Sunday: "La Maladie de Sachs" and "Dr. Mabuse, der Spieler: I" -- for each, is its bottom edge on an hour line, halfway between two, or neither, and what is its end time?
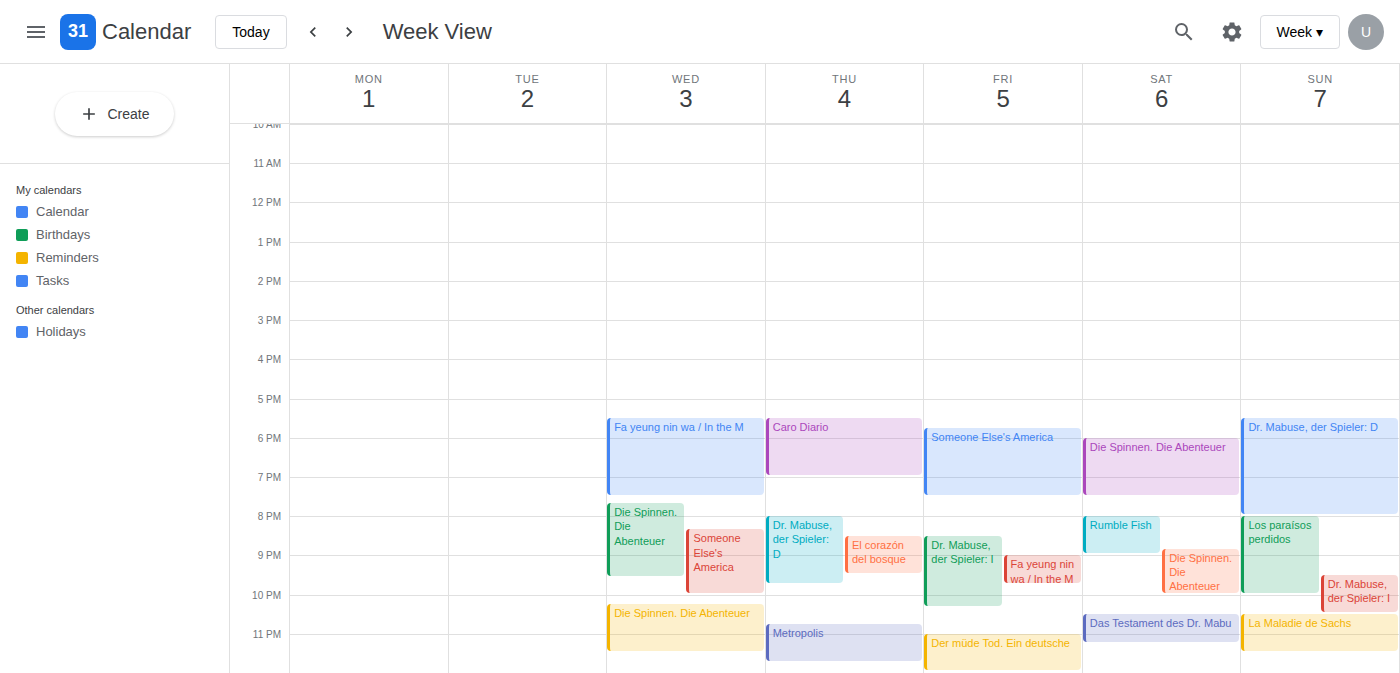
"La Maladie de Sachs": 11:30 PM, halfway between the 11 PM and 12 AM lines. "Dr. Mabuse, der Spieler: I": 10:30 PM, halfway between the 10 PM and 11 PM lines.